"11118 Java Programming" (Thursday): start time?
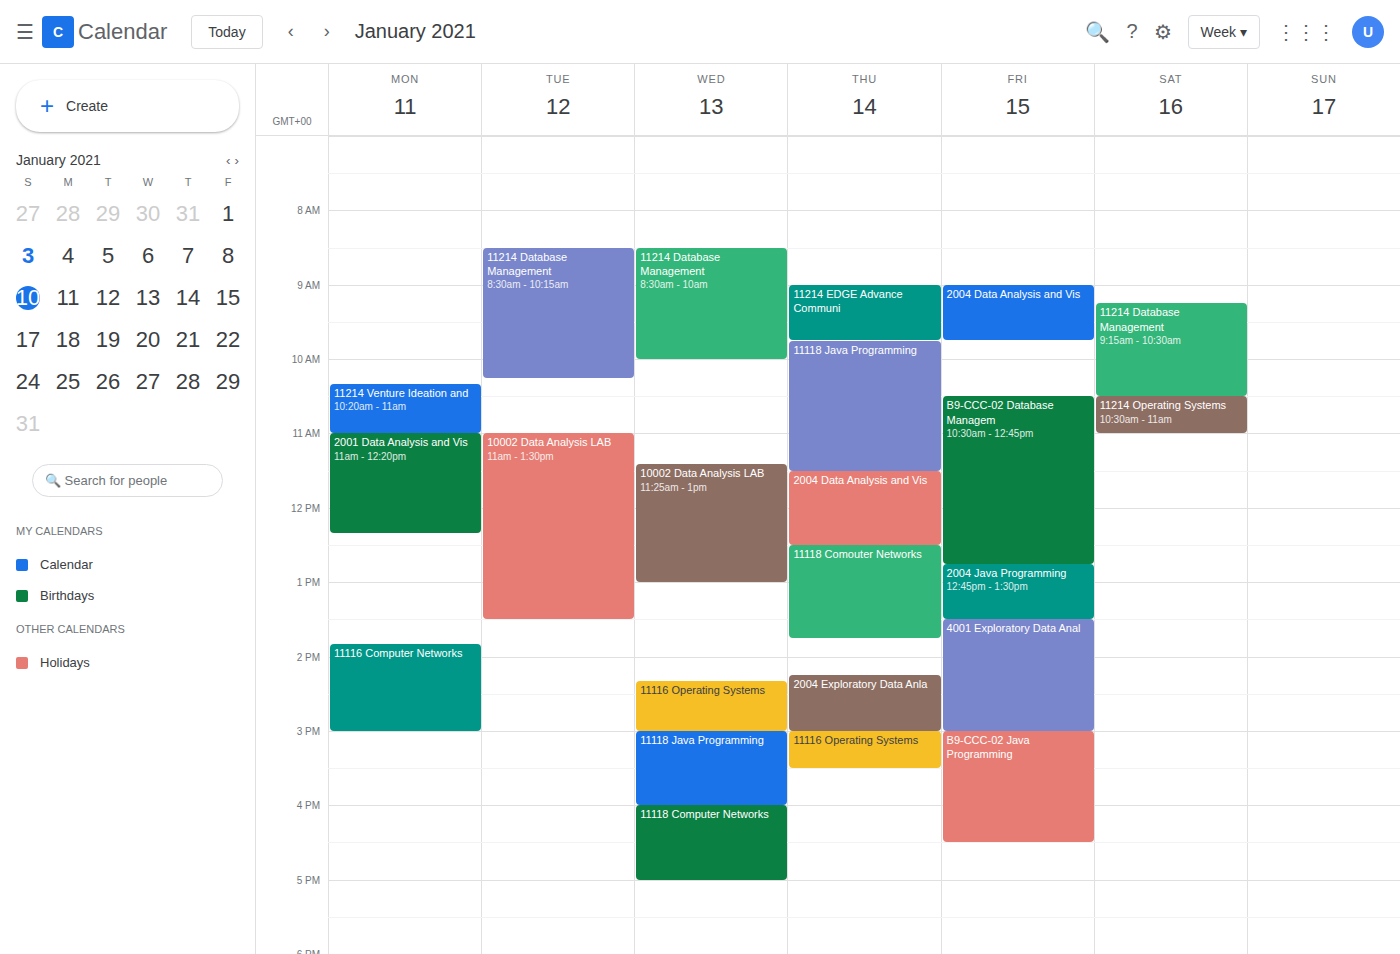
9:45 AM